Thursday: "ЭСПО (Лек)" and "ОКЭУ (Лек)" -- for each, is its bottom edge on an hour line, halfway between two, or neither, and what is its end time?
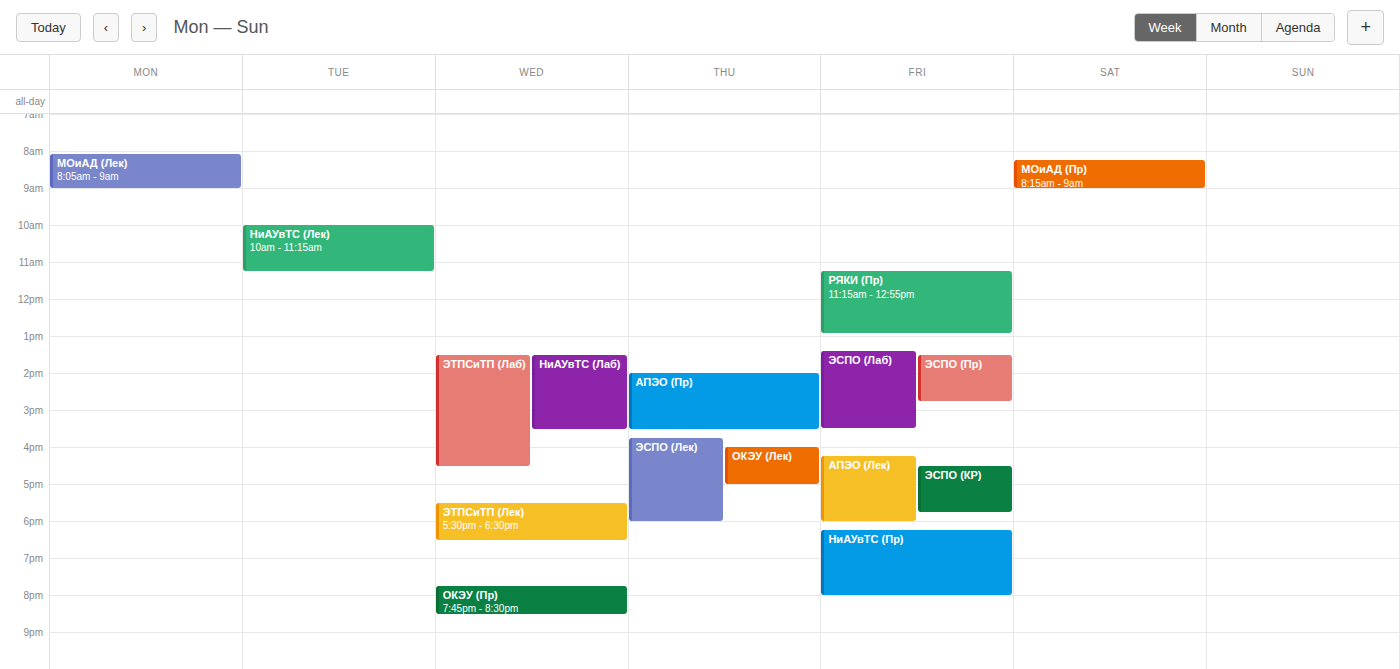
"ЭСПО (Лек)": 6:00 PM, exactly on the 6 PM line. "ОКЭУ (Лек)": 5:00 PM, exactly on the 5 PM line.